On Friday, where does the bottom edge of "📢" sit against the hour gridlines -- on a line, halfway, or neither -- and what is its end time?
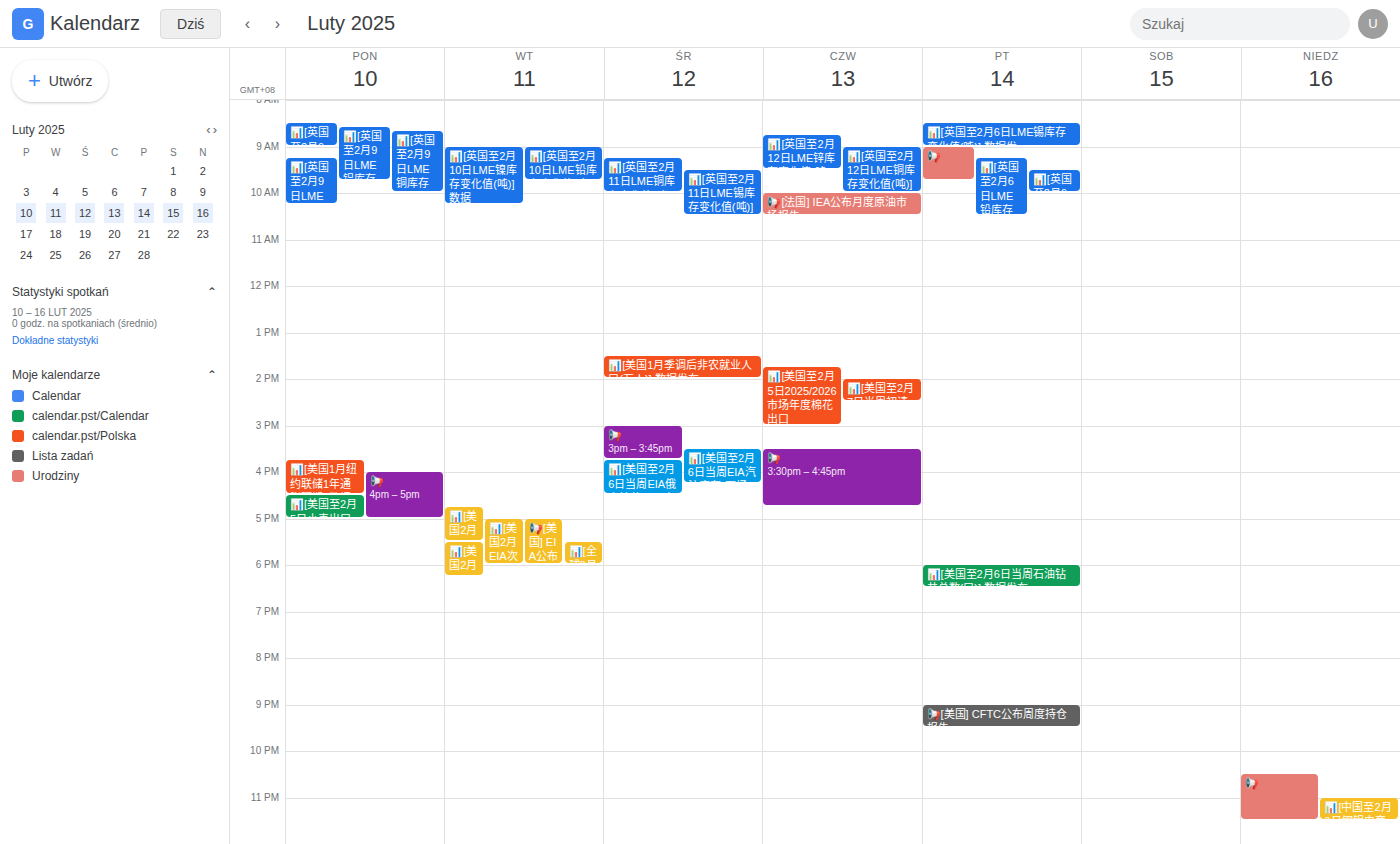
9:45 AM -- neither: three quarters of the way from the 9 AM line to the 10 AM line.